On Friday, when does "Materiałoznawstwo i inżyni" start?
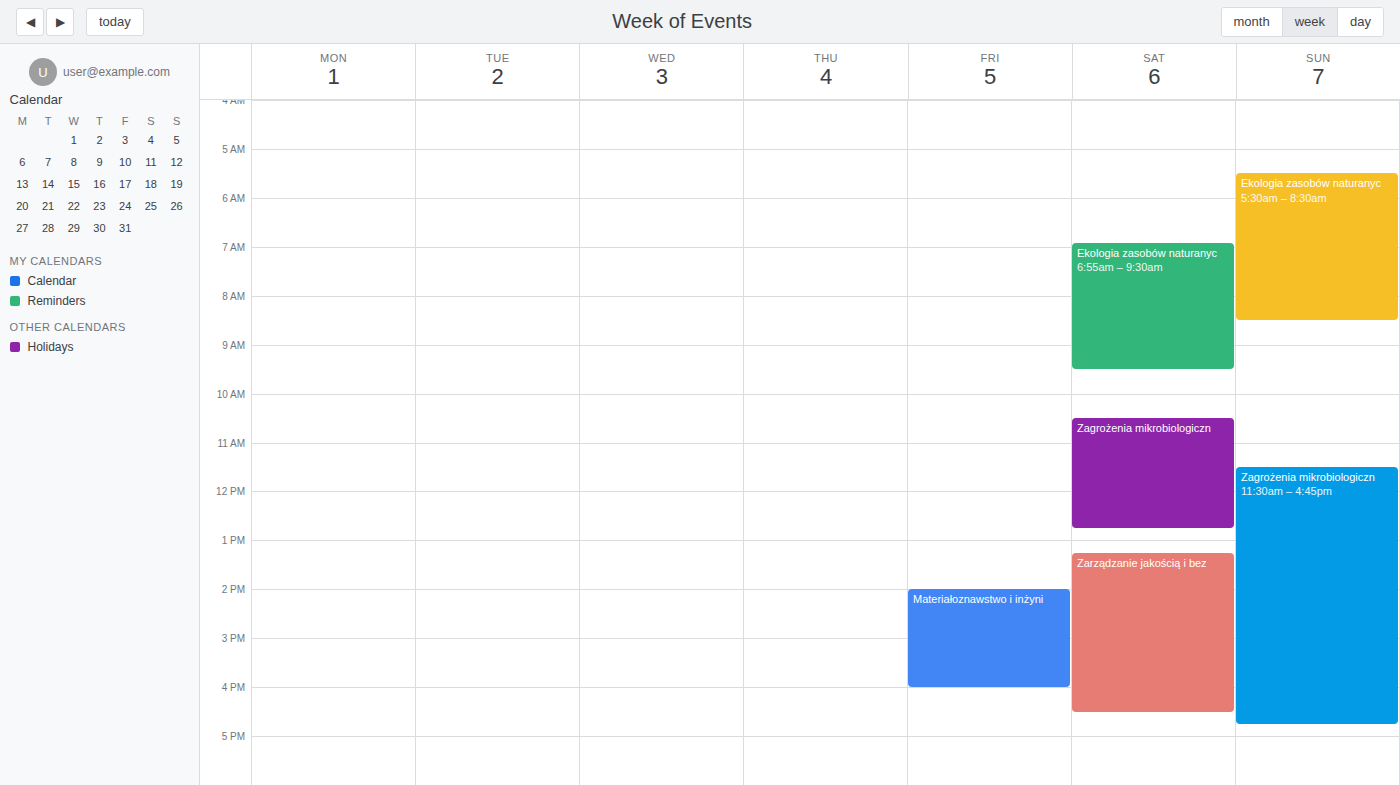
2:00 PM